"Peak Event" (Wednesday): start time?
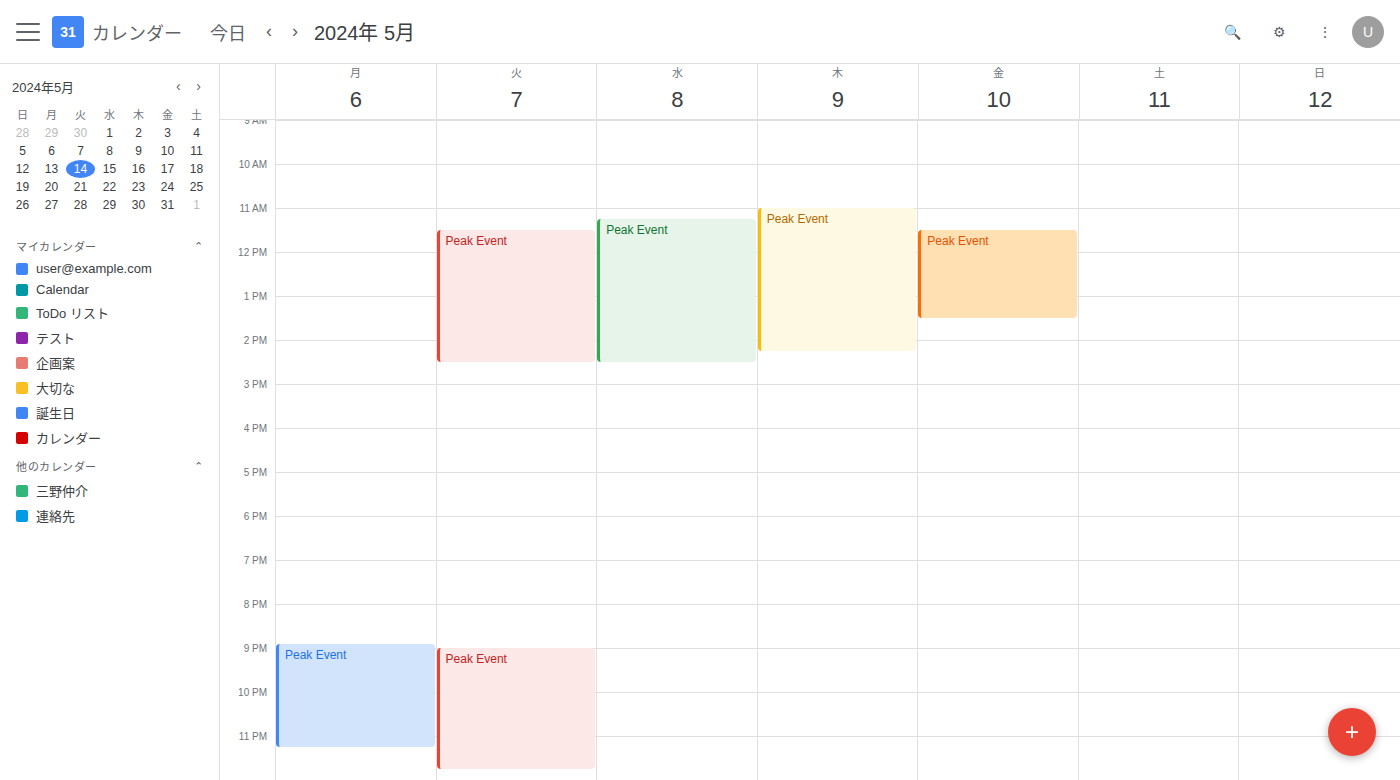
11:15 AM